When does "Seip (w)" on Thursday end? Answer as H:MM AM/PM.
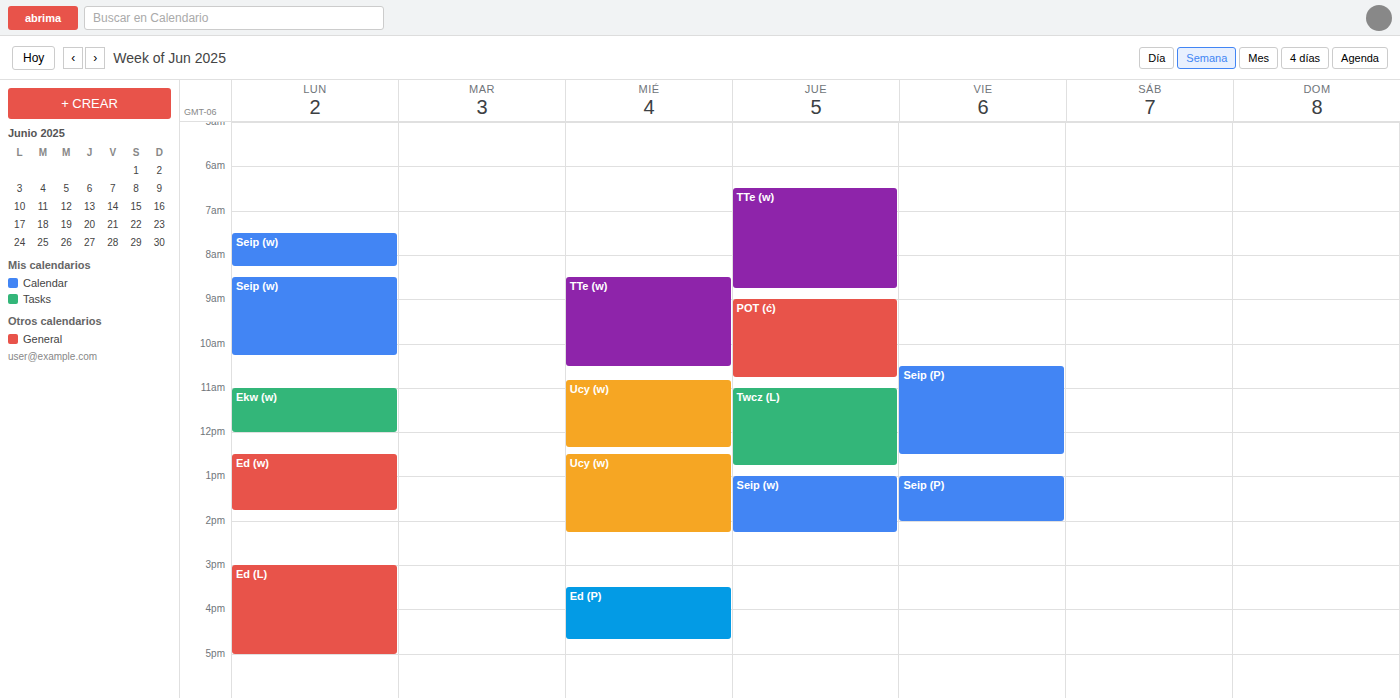
2:15 PM